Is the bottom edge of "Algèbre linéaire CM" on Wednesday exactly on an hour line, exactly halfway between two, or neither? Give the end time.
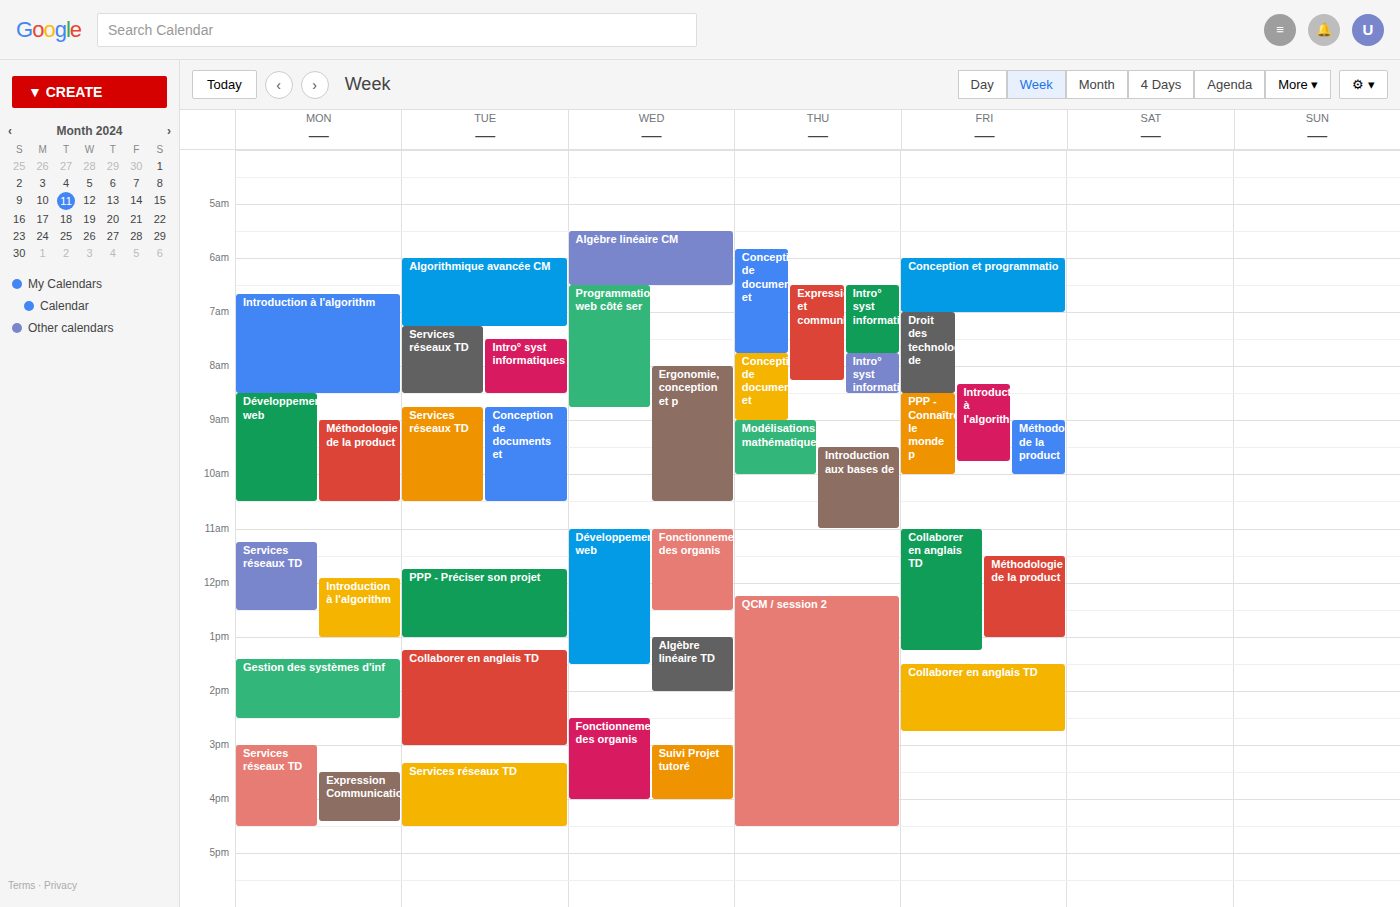
06:30 -- halfway between the 06:00 and 07:00 lines.